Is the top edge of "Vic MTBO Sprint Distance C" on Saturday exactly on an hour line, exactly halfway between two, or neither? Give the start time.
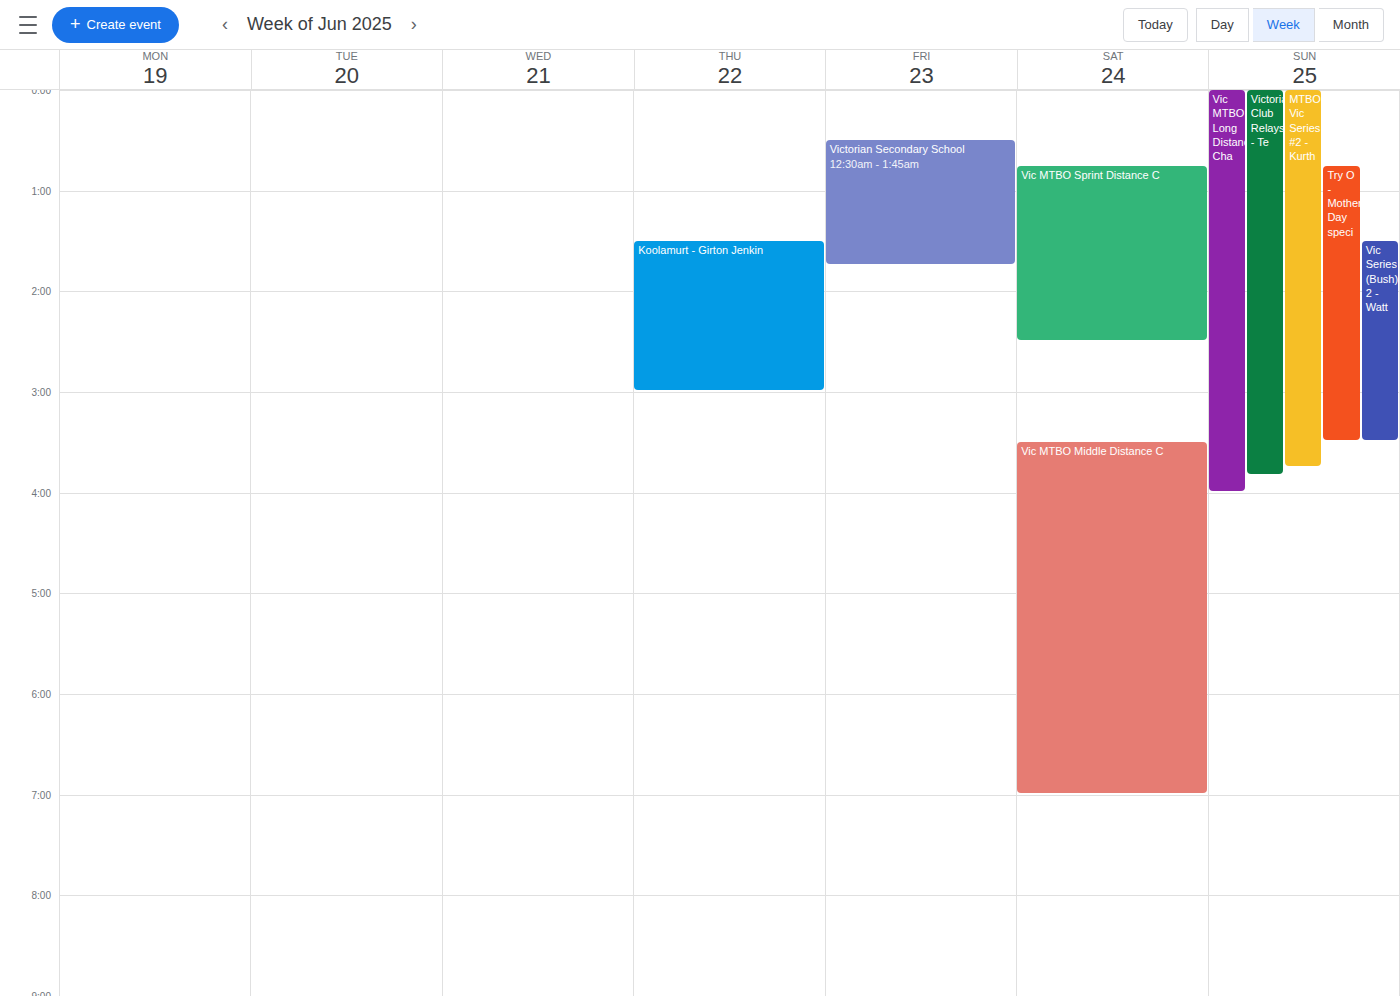
12:45 AM -- neither: three quarters of the way from the 12 AM line to the 1 AM line.